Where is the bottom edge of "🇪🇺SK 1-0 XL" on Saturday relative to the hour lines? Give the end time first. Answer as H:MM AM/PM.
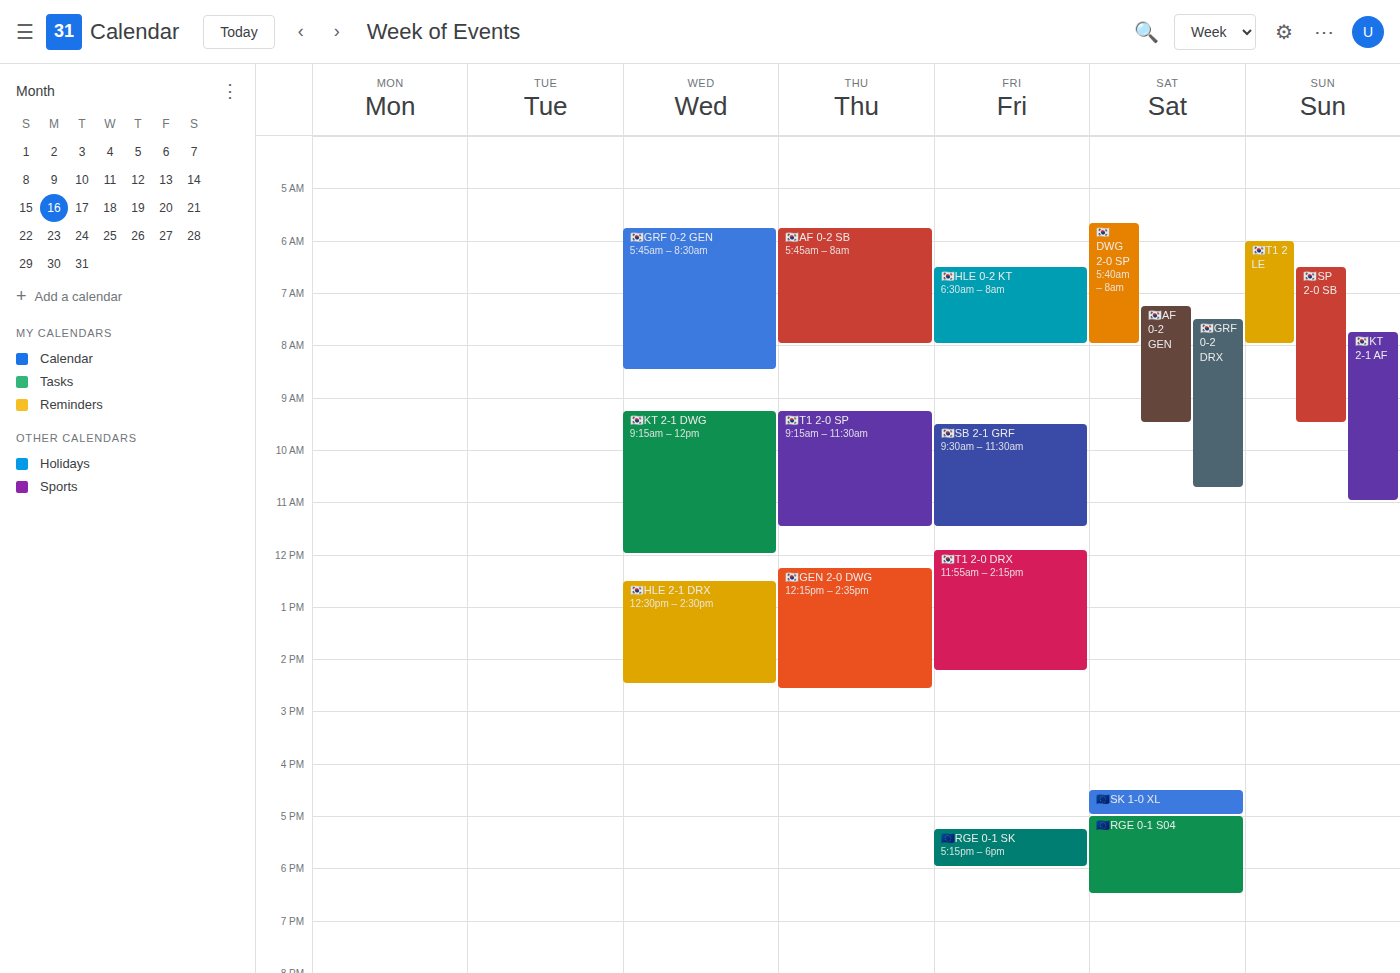
5:00 PM -- exactly on the 5 PM line.